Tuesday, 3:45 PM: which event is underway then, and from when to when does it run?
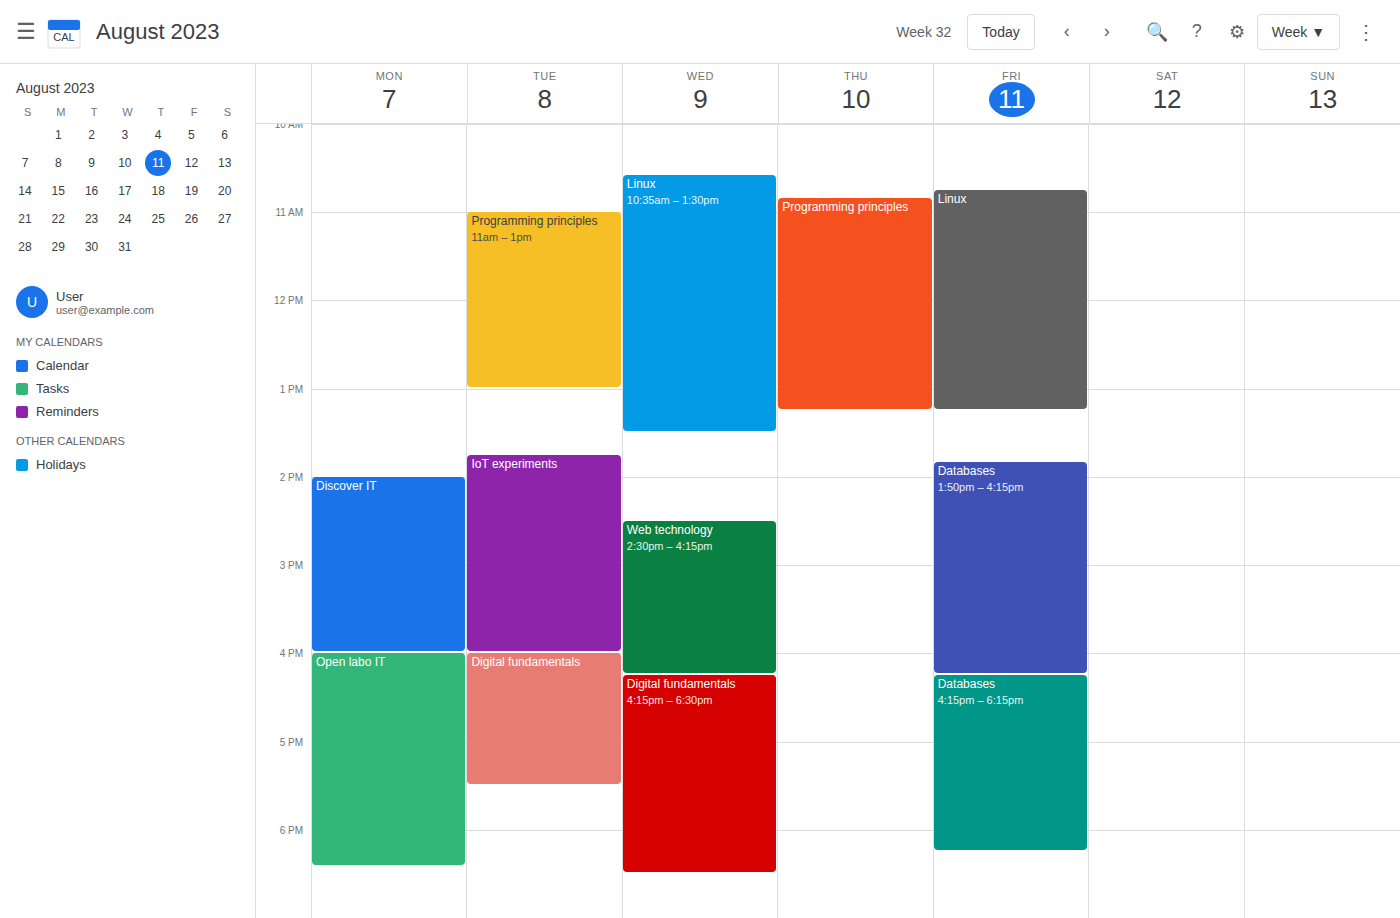
"IoT experiments", 1:45 PM to 4:00 PM